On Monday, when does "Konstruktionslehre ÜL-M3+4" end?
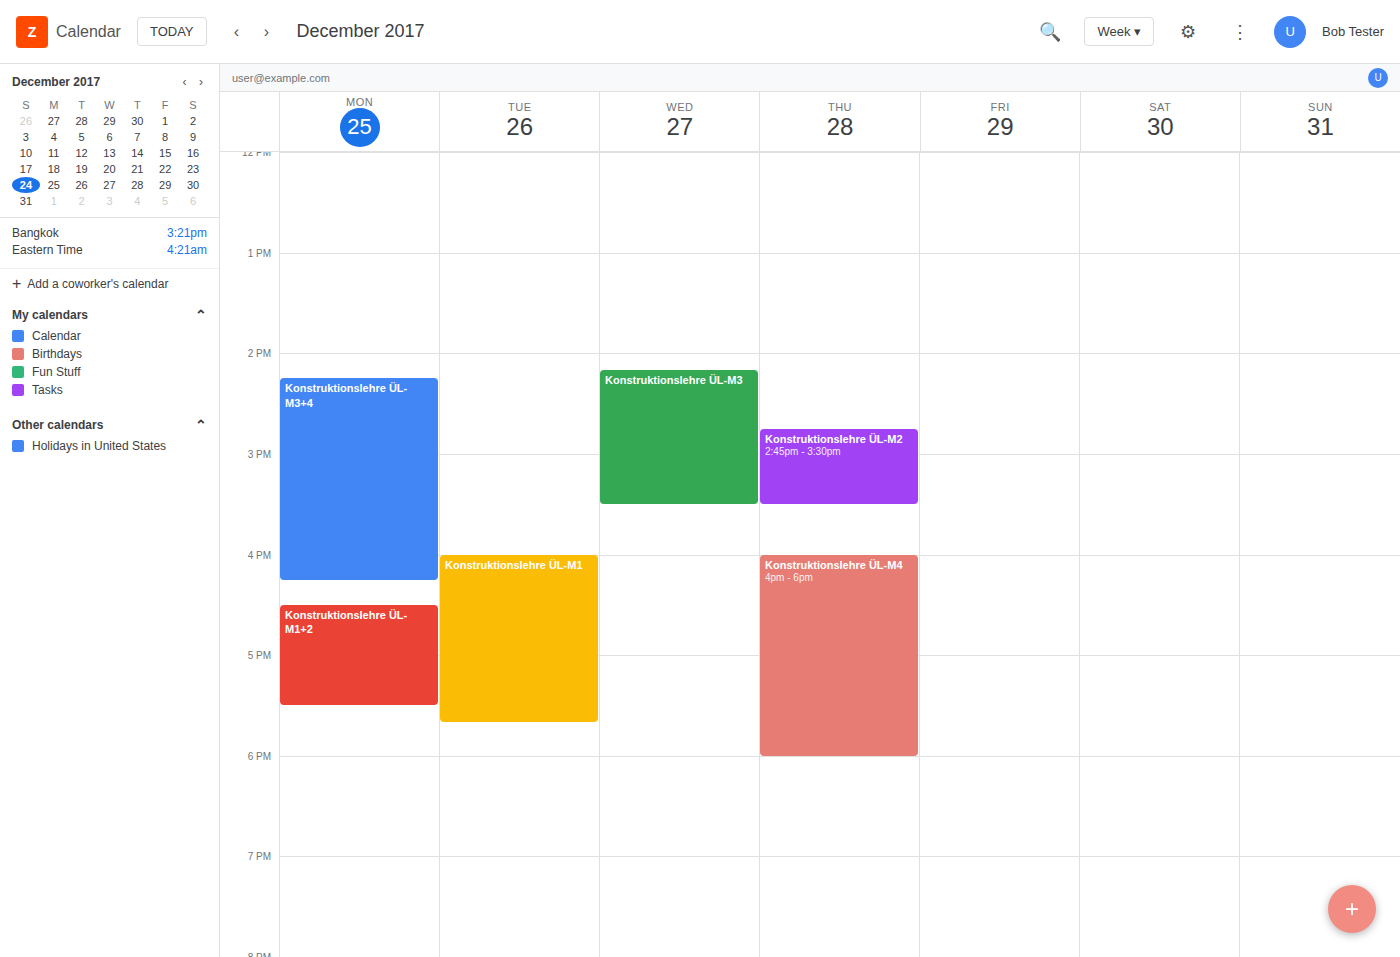
4:15 PM